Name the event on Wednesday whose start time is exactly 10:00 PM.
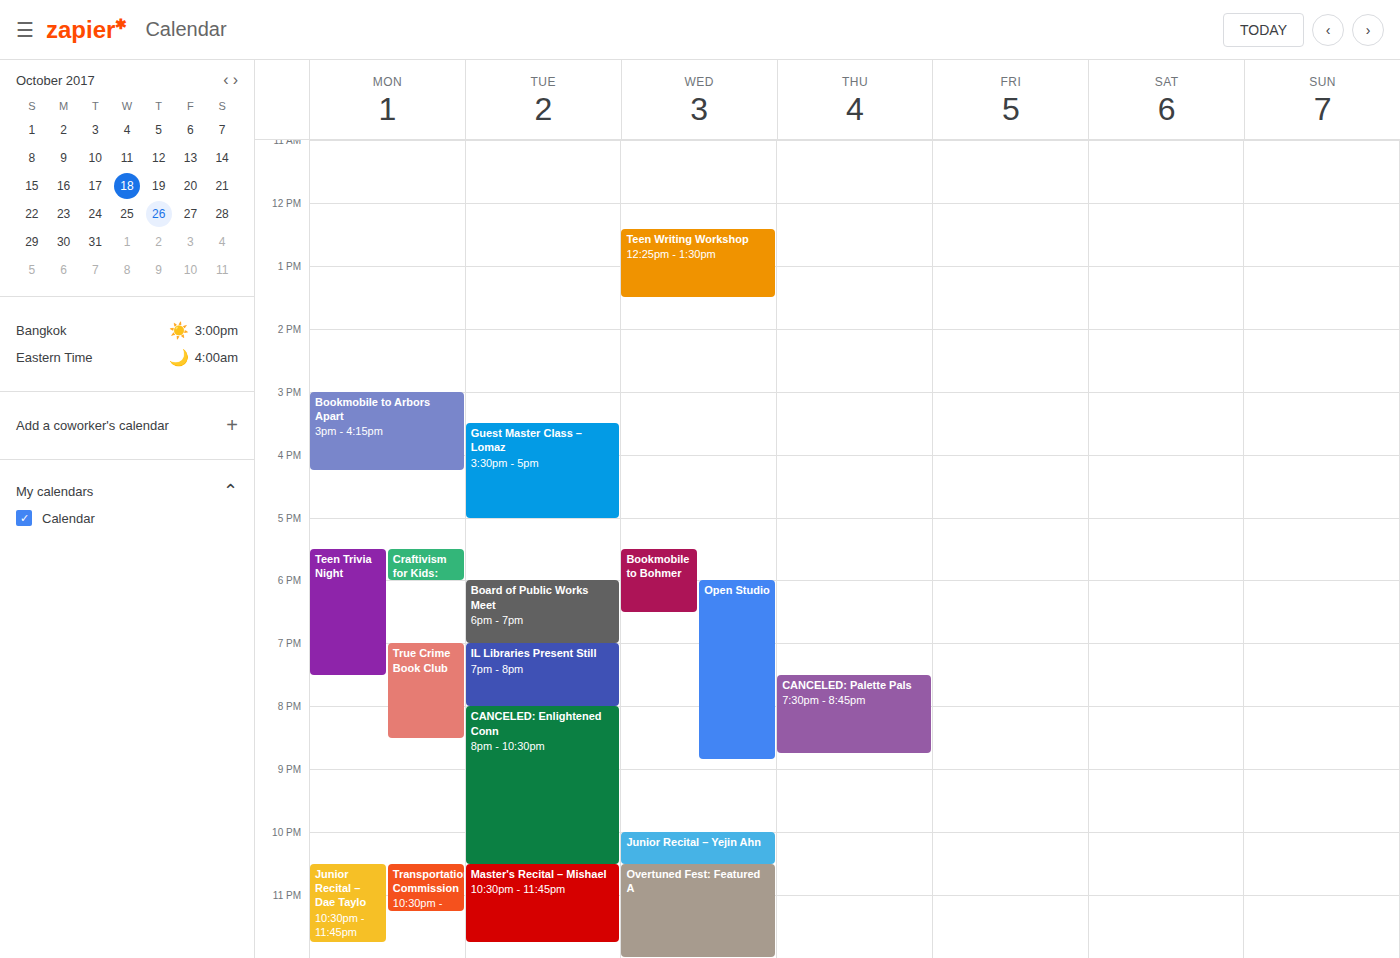
"Junior Recital – Yejin Ahn"